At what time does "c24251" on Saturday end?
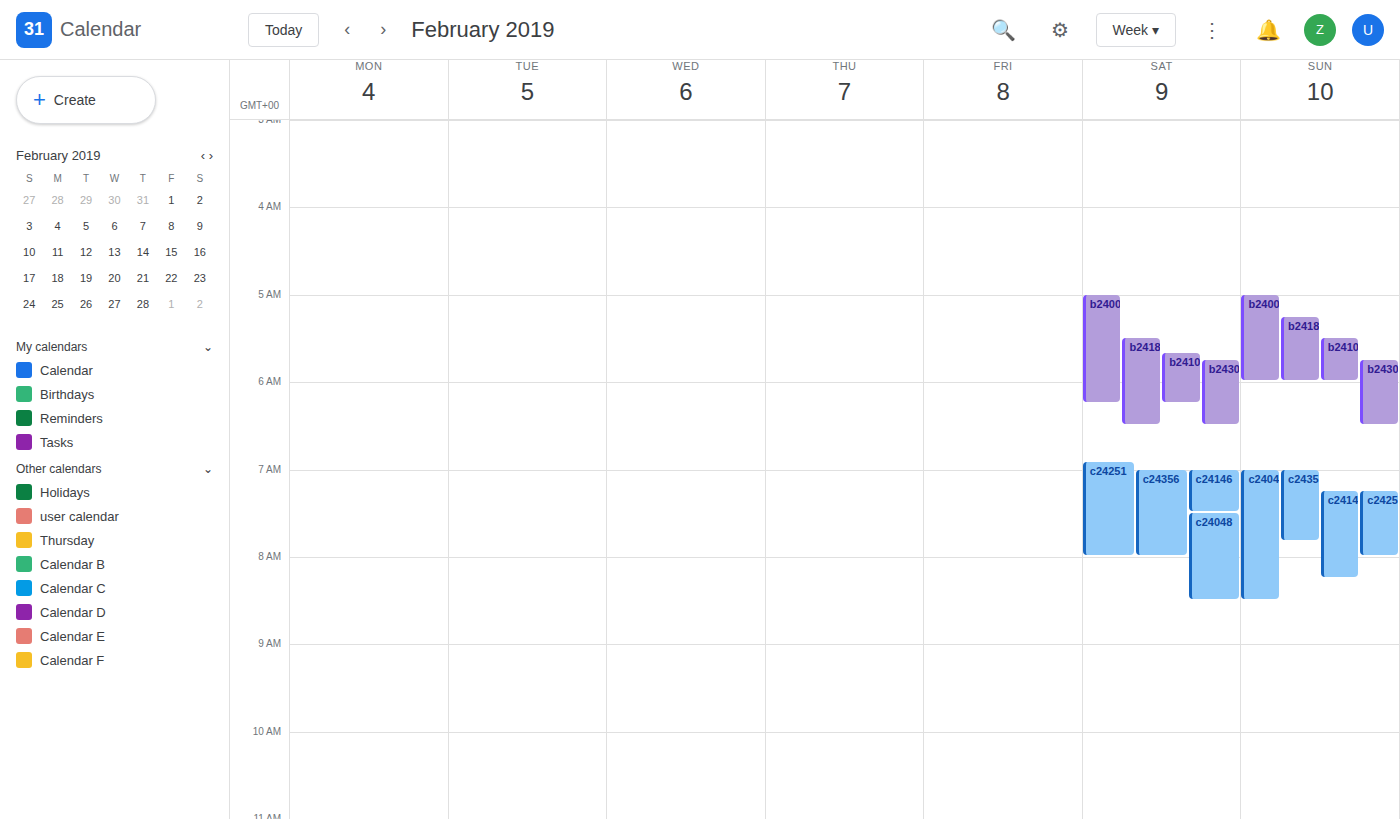
8:00 AM